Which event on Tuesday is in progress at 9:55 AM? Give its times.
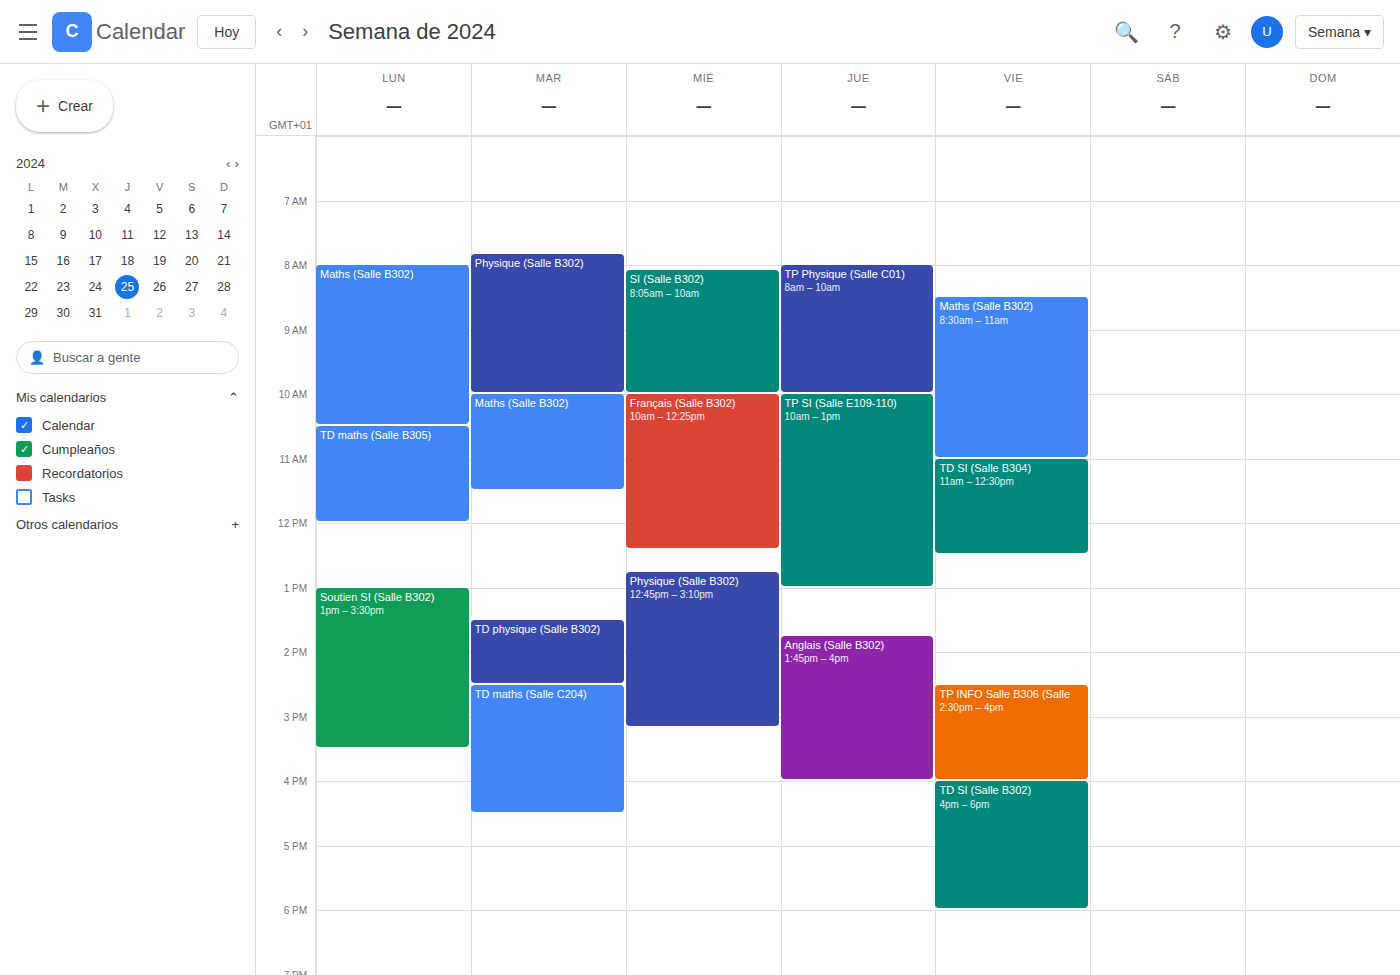
"Physique (Salle B302)", 7:50 AM to 10:00 AM